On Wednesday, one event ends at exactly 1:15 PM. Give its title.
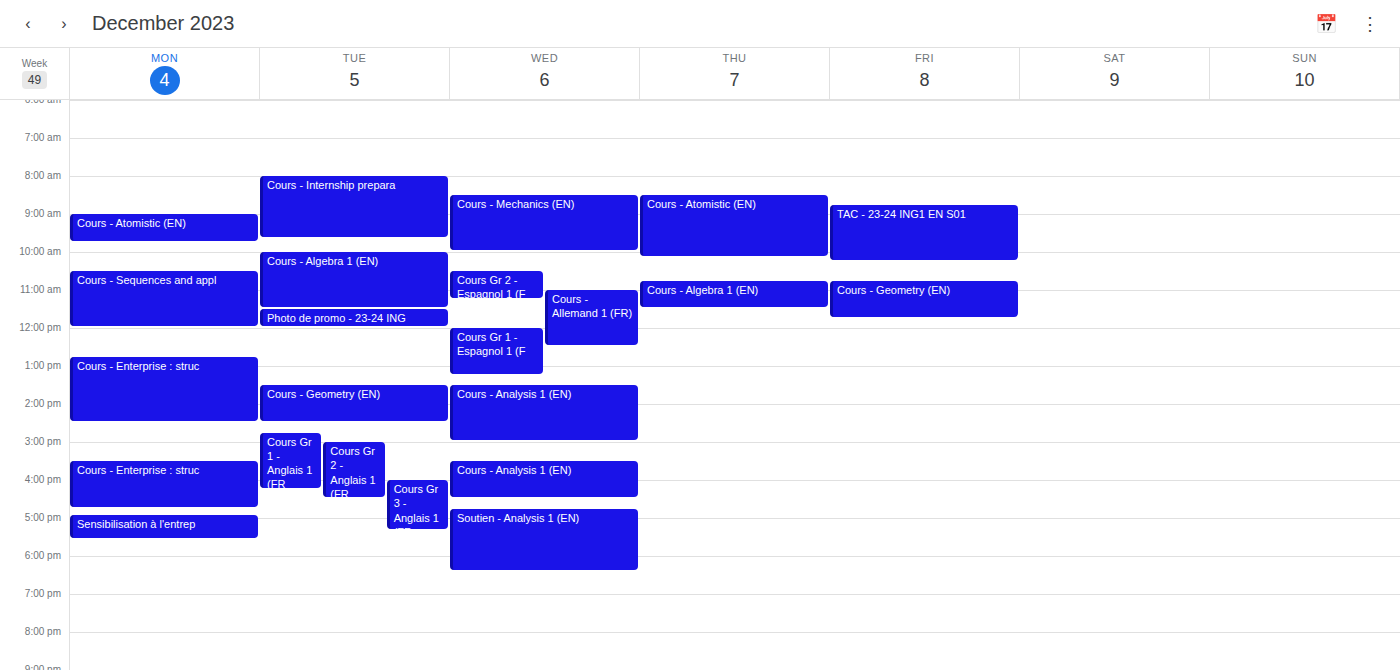
"Cours Gr 1 - Espagnol 1 (F"